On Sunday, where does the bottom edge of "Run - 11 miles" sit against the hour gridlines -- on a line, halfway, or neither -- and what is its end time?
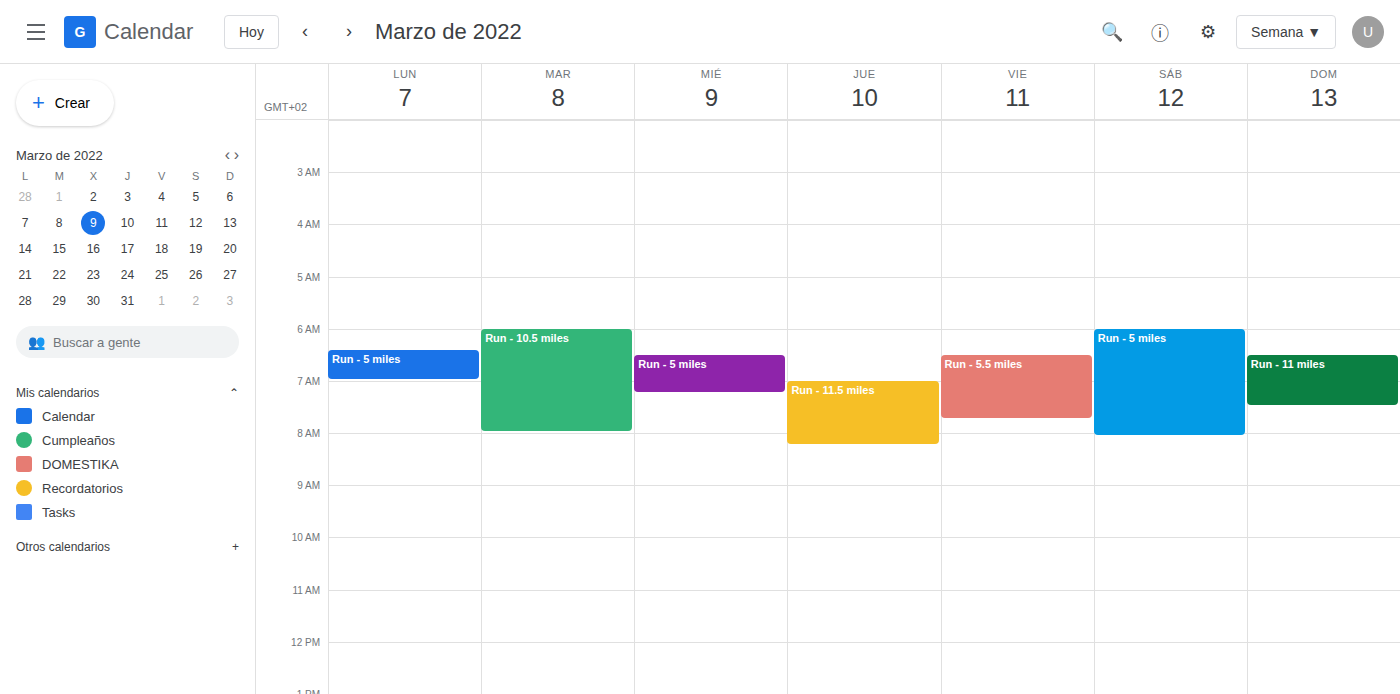
7:30 AM -- halfway between the 7 AM and 8 AM lines.